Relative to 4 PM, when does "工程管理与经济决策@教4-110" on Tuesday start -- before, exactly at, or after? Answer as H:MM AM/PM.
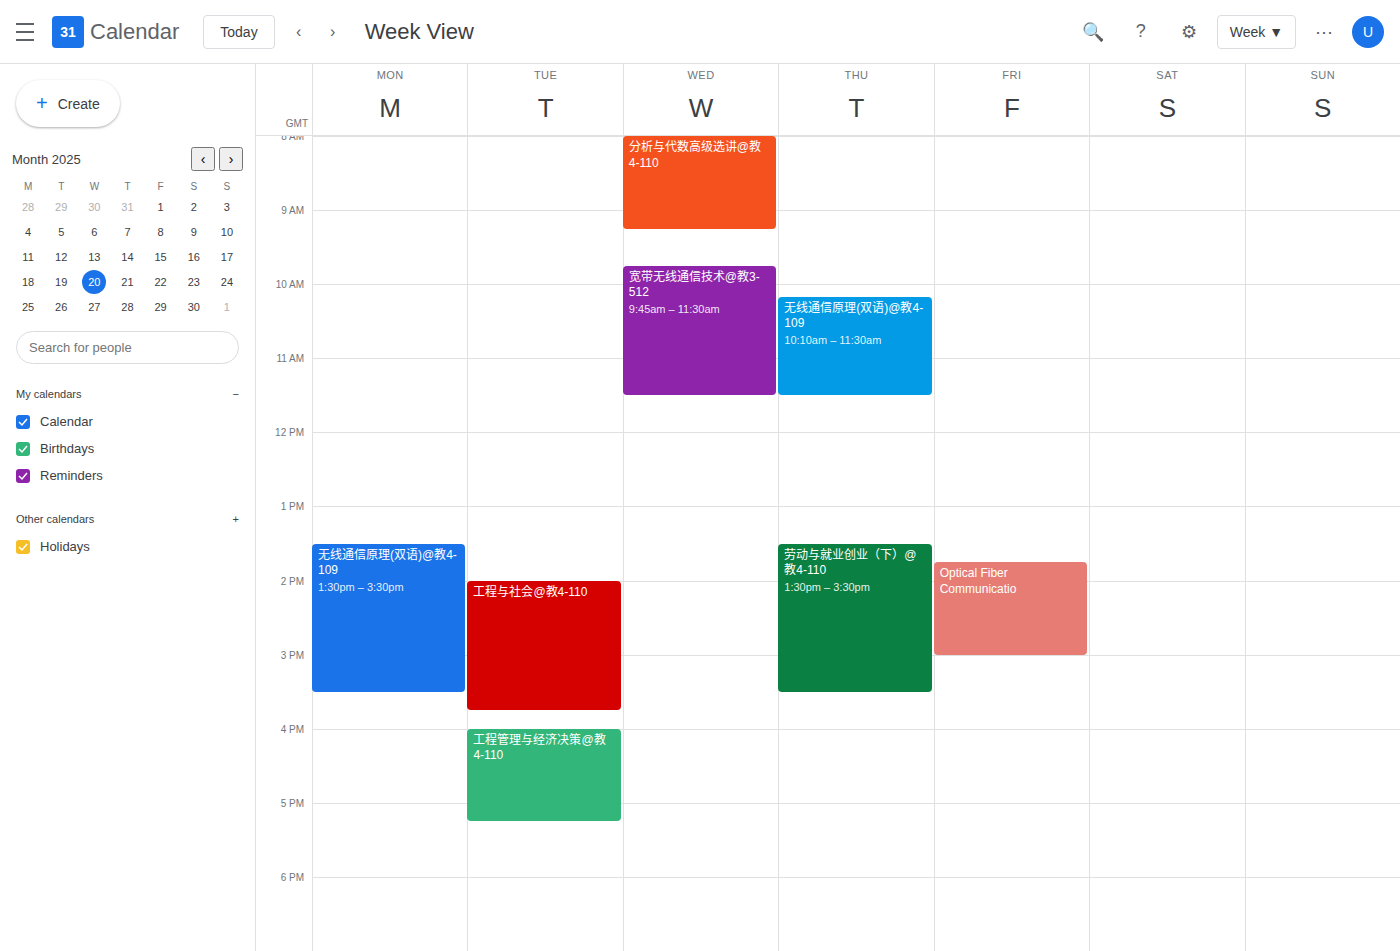
4:00 PM -- exactly at 4 PM, on the 4 PM line.